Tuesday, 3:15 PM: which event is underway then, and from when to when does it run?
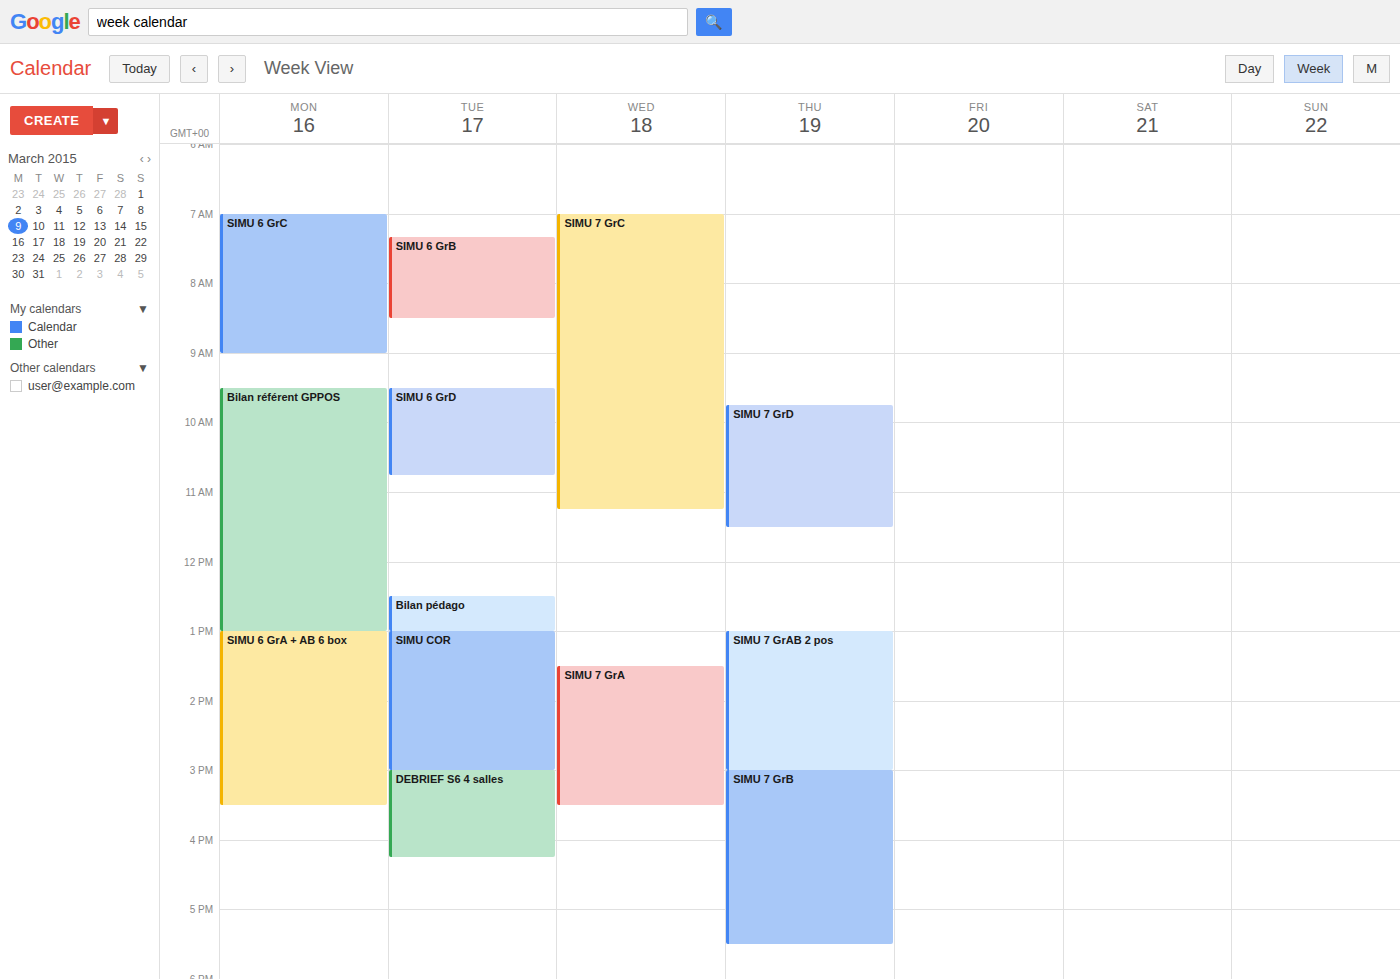
"DEBRIEF S6 4 salles", 3:00 PM to 4:15 PM